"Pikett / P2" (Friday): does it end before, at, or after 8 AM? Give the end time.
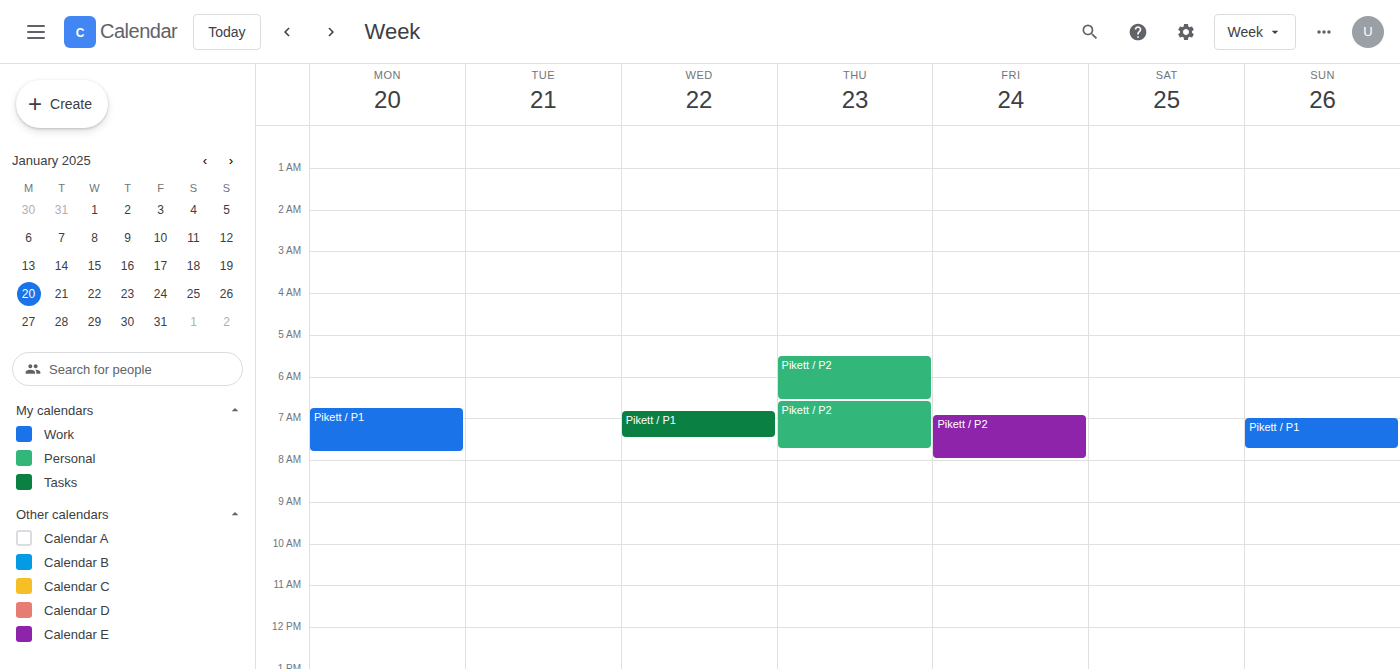
8:00 AM -- exactly at 8 AM, on the 8 AM line.